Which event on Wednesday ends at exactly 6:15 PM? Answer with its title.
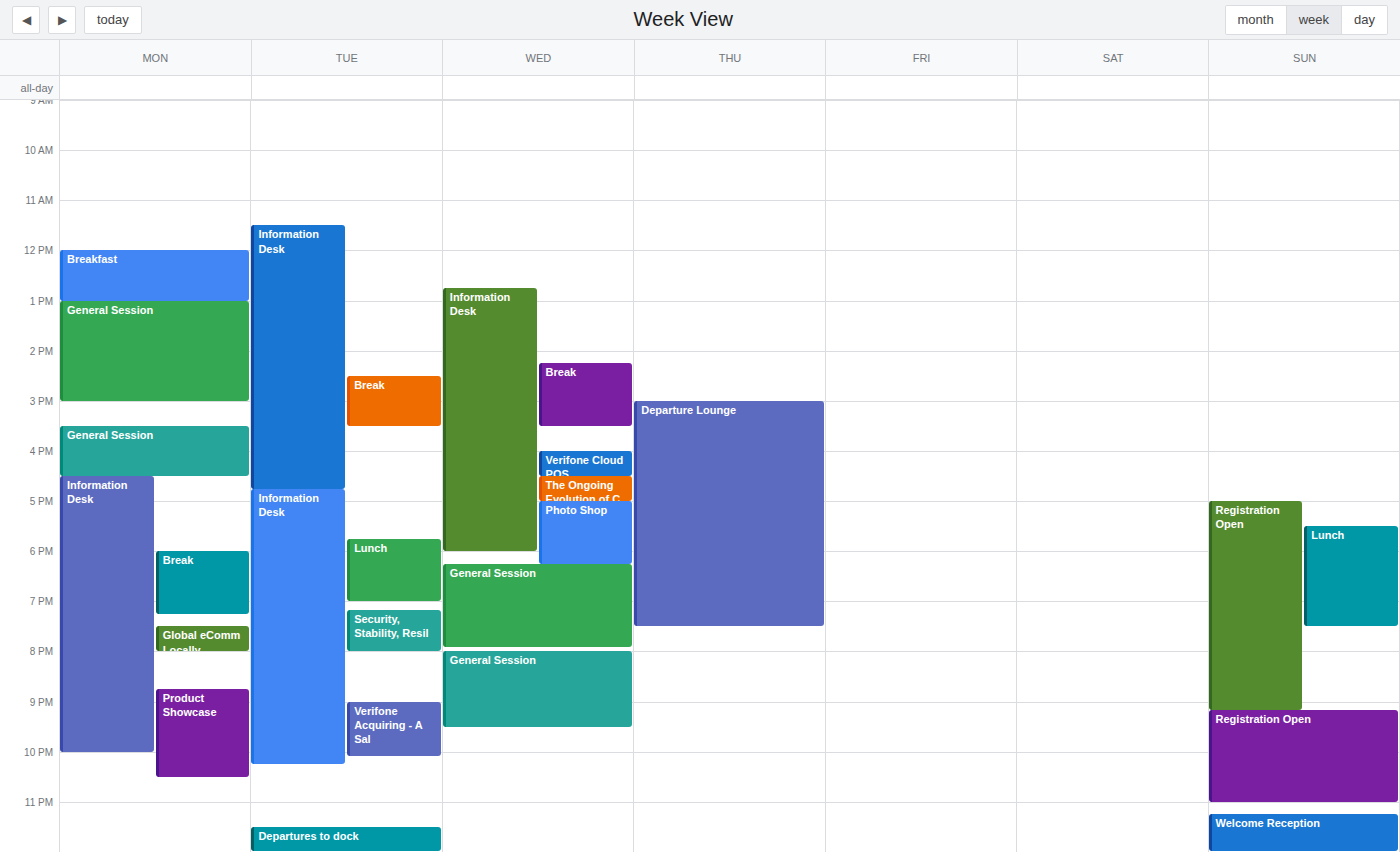
"Photo Shop"